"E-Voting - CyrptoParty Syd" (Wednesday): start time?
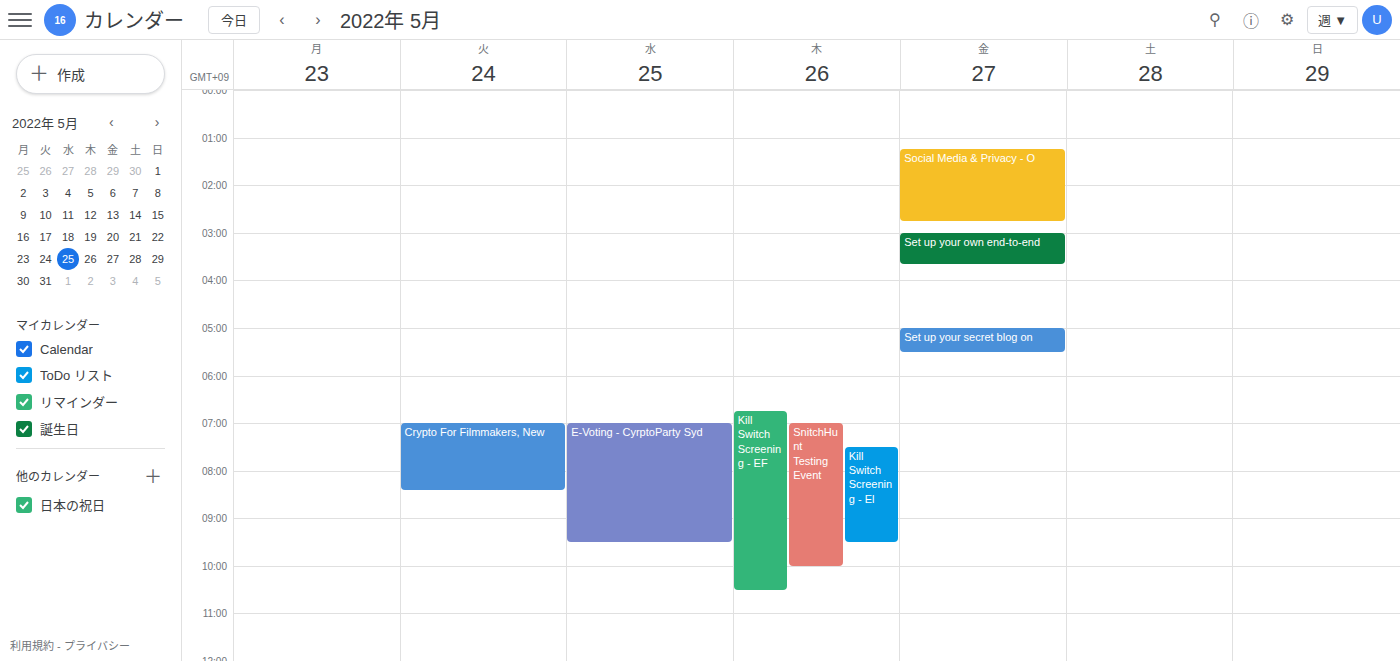
7:00 AM